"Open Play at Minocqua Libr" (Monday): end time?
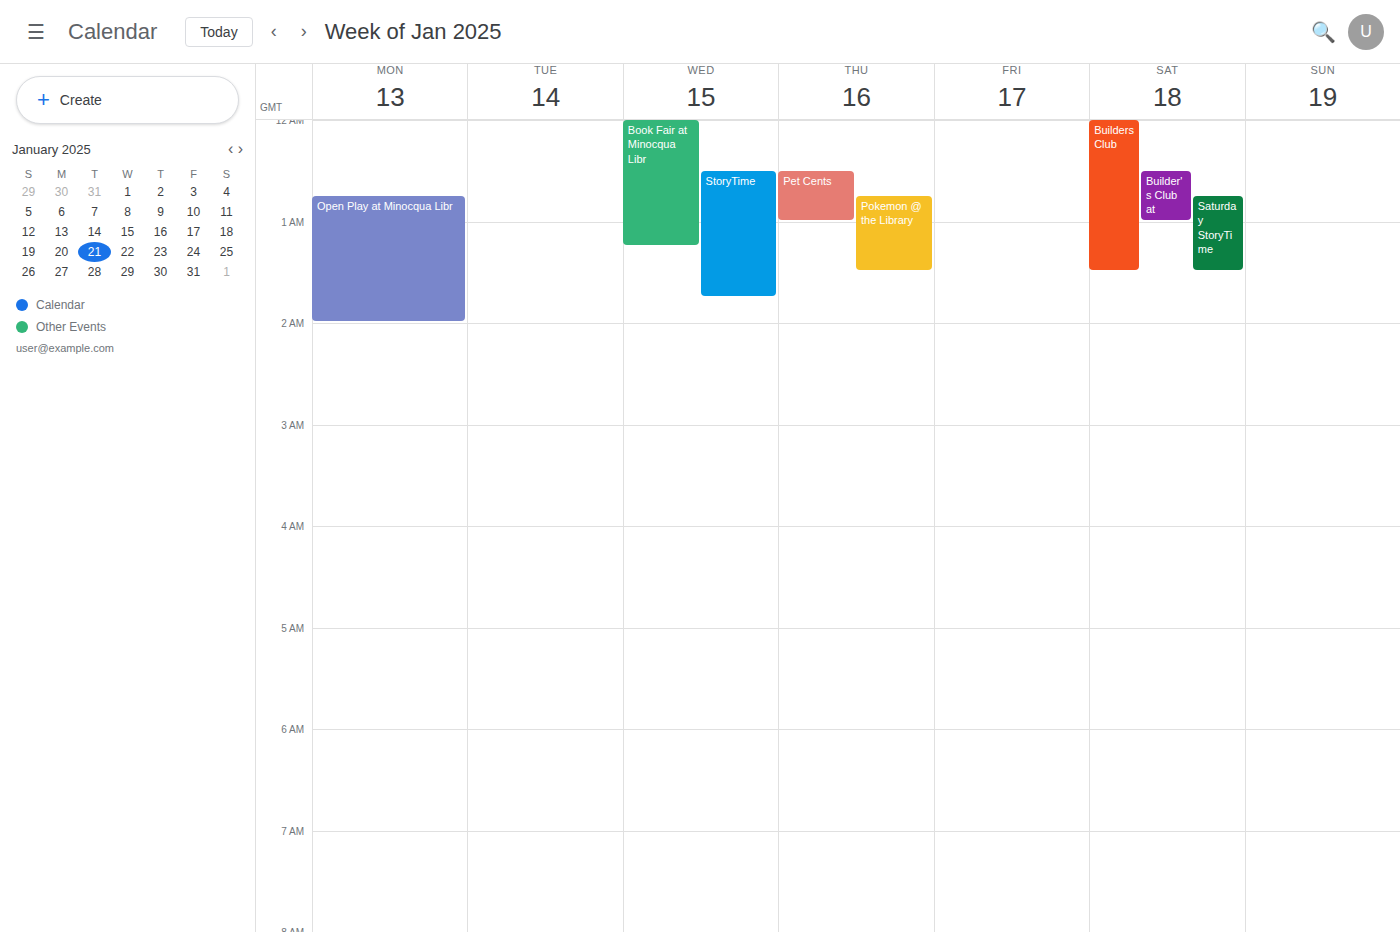
2:00 AM